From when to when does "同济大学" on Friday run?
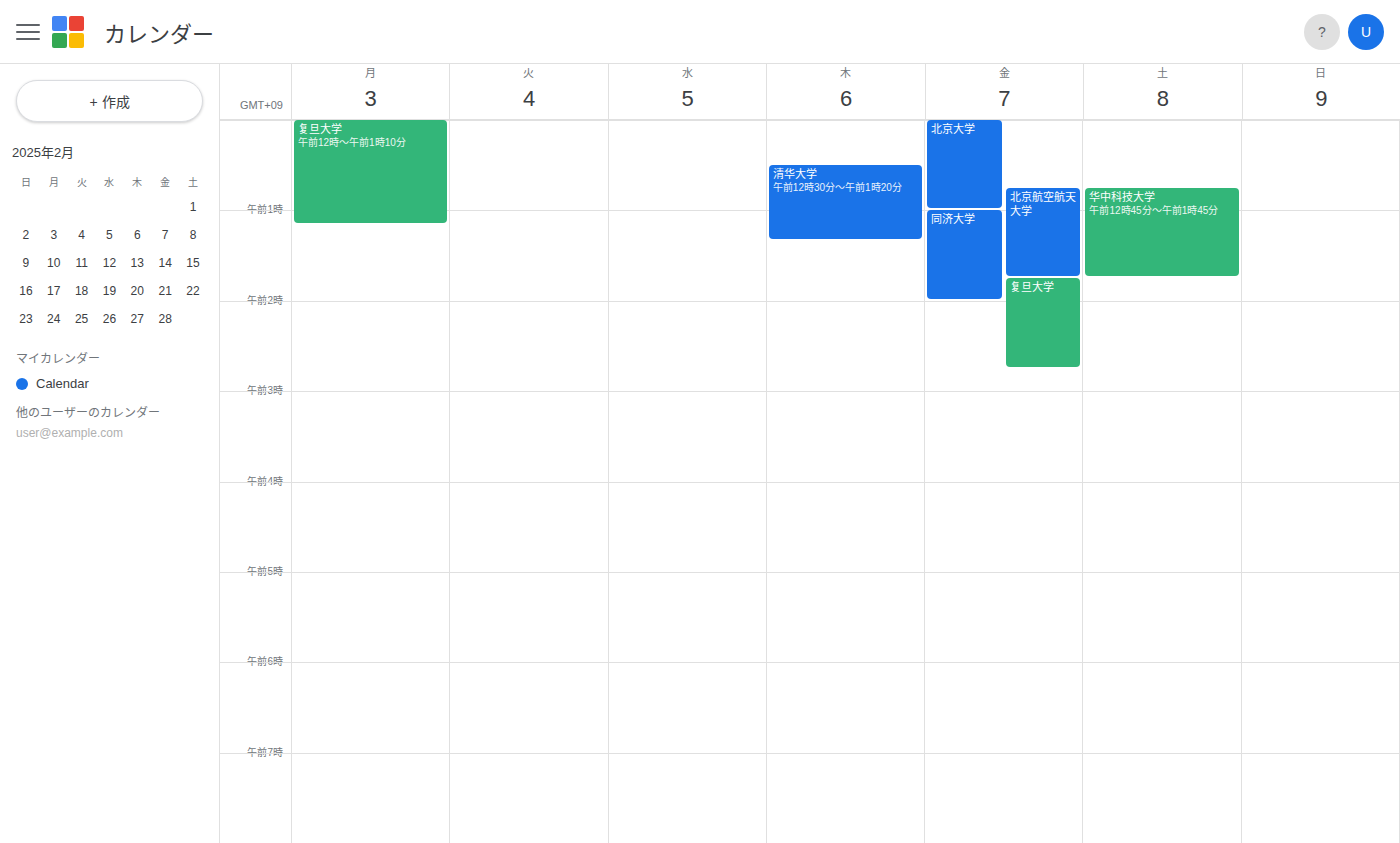
1:00 AM to 2:00 AM